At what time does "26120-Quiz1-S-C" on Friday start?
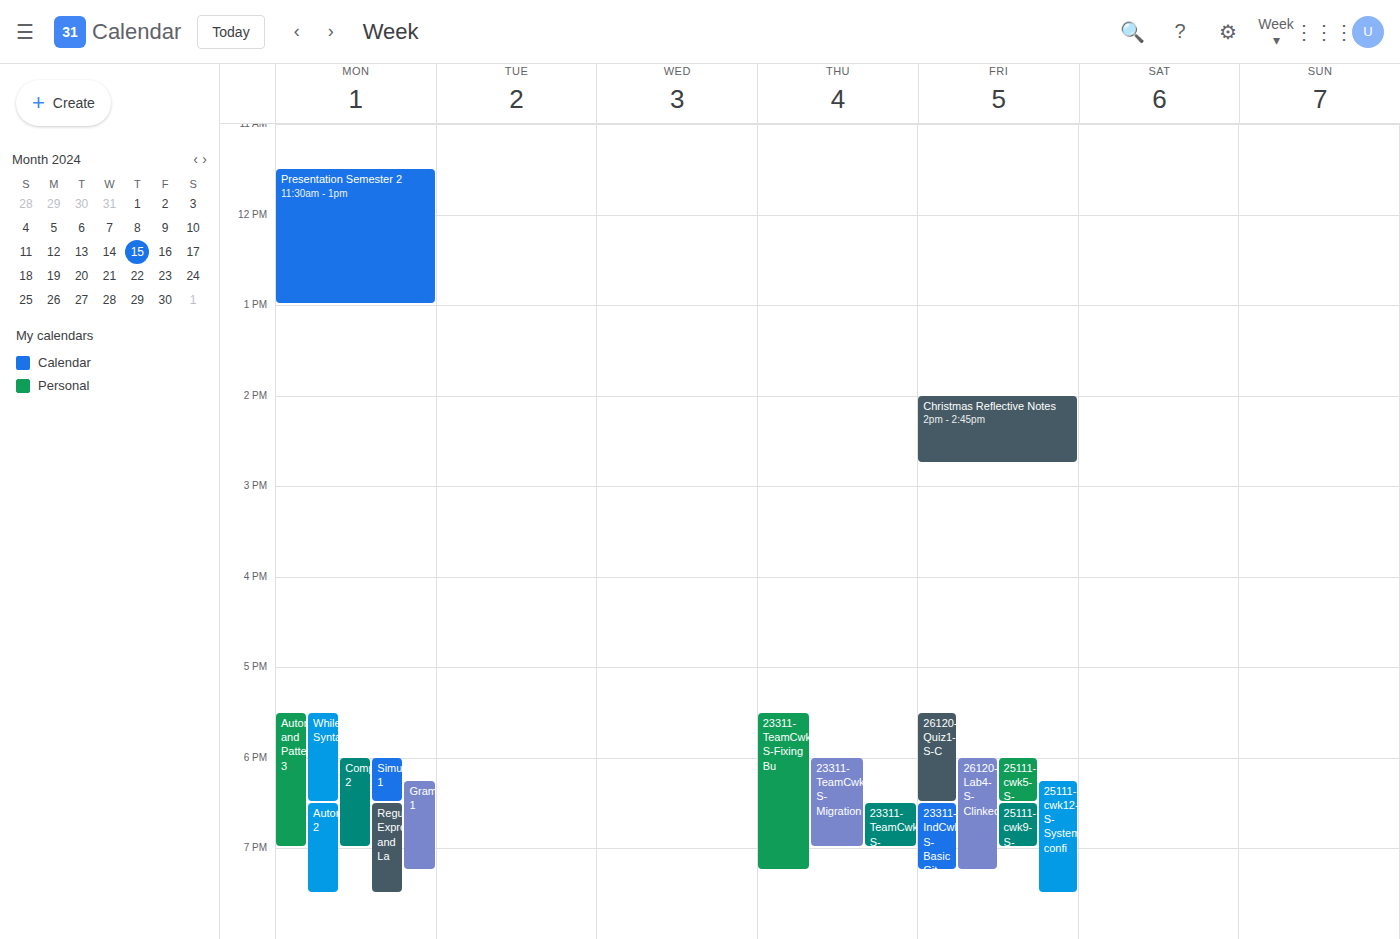
5:30 PM